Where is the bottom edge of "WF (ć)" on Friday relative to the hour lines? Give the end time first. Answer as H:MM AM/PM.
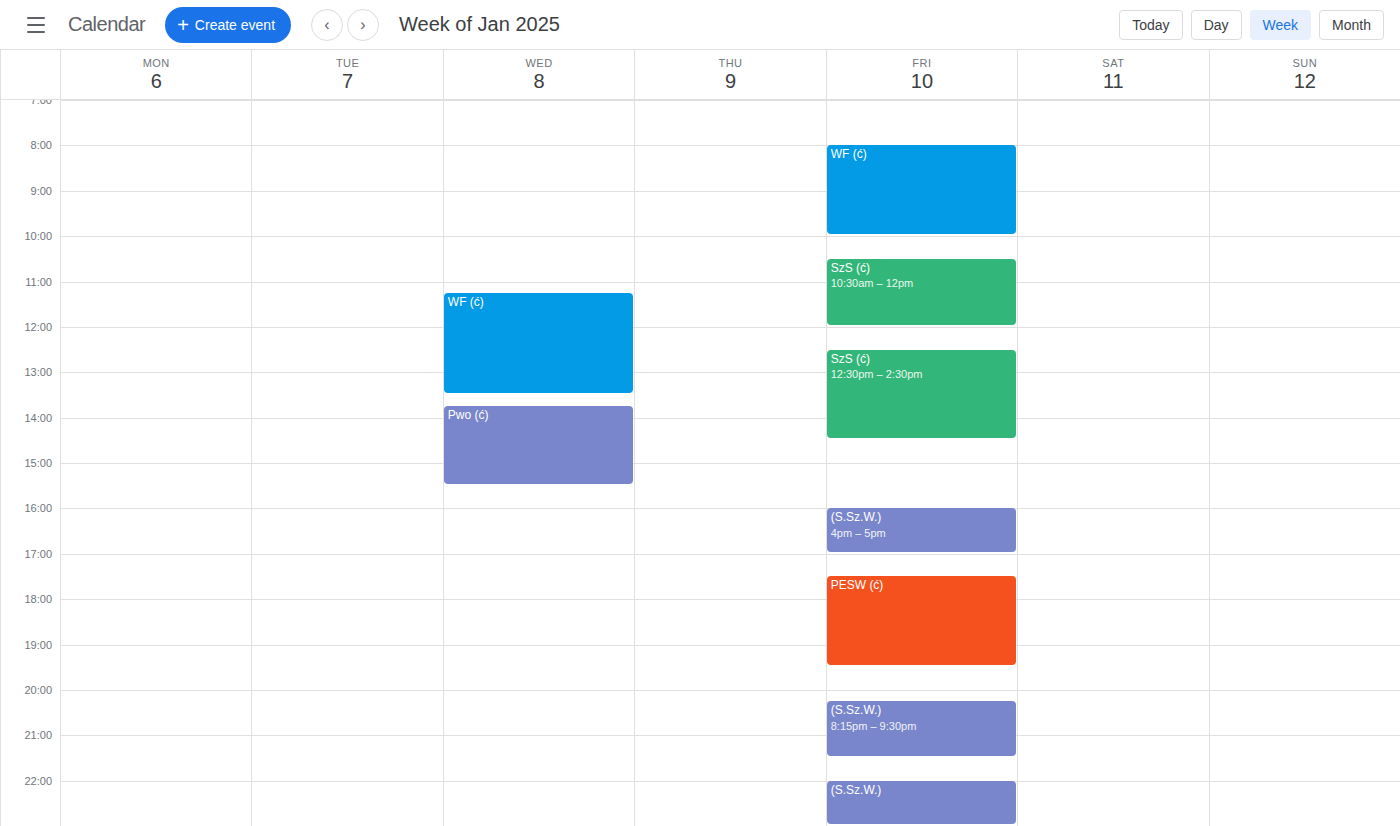
10:00 AM -- exactly on the 10 AM line.